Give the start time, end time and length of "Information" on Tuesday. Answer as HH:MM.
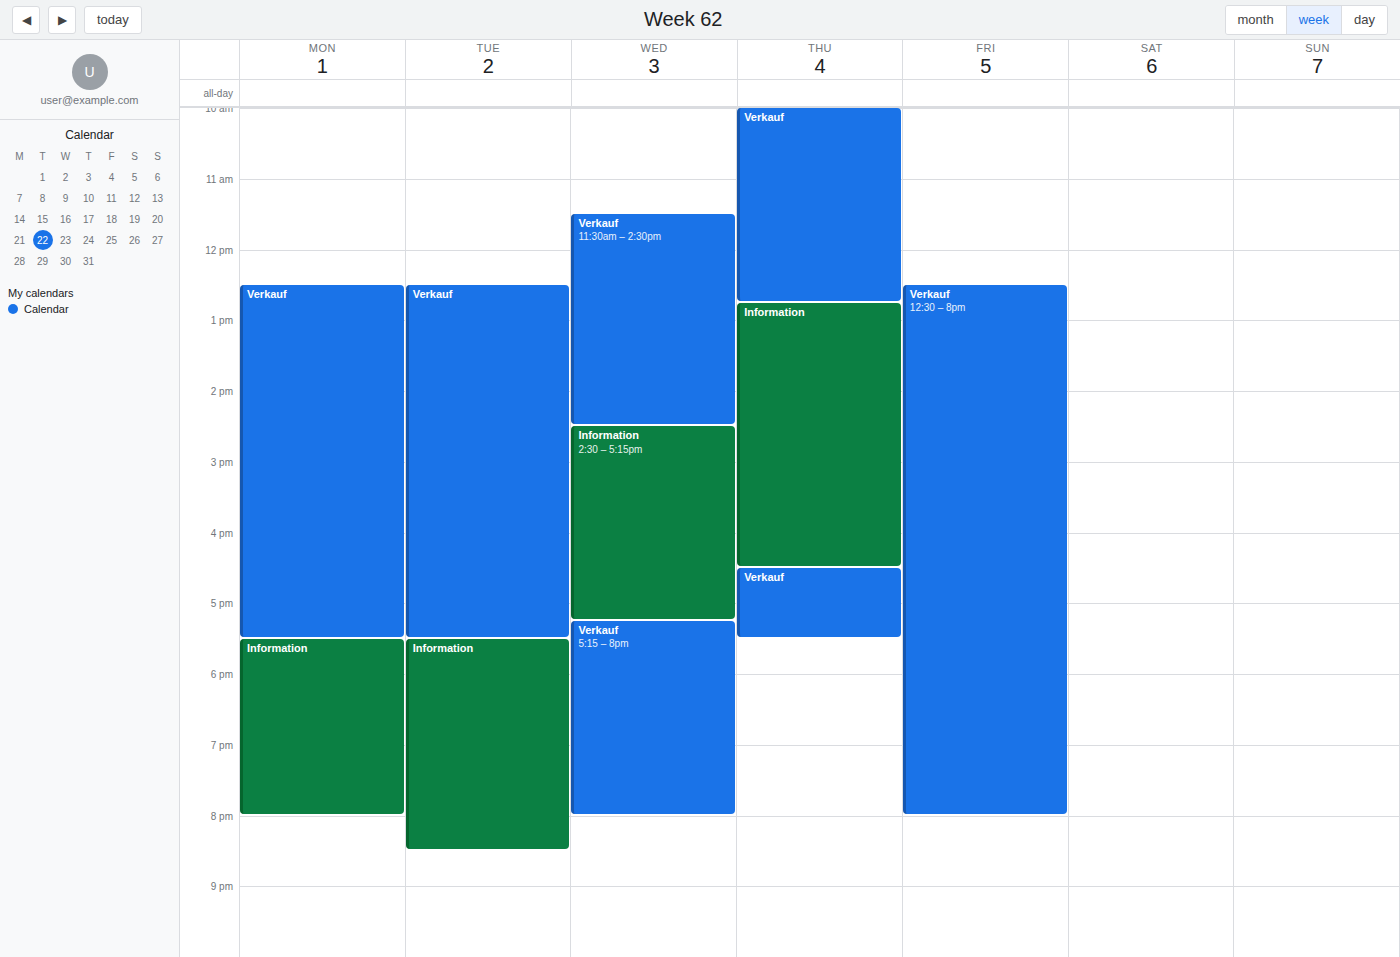
17:30 to 20:30, 3 hours